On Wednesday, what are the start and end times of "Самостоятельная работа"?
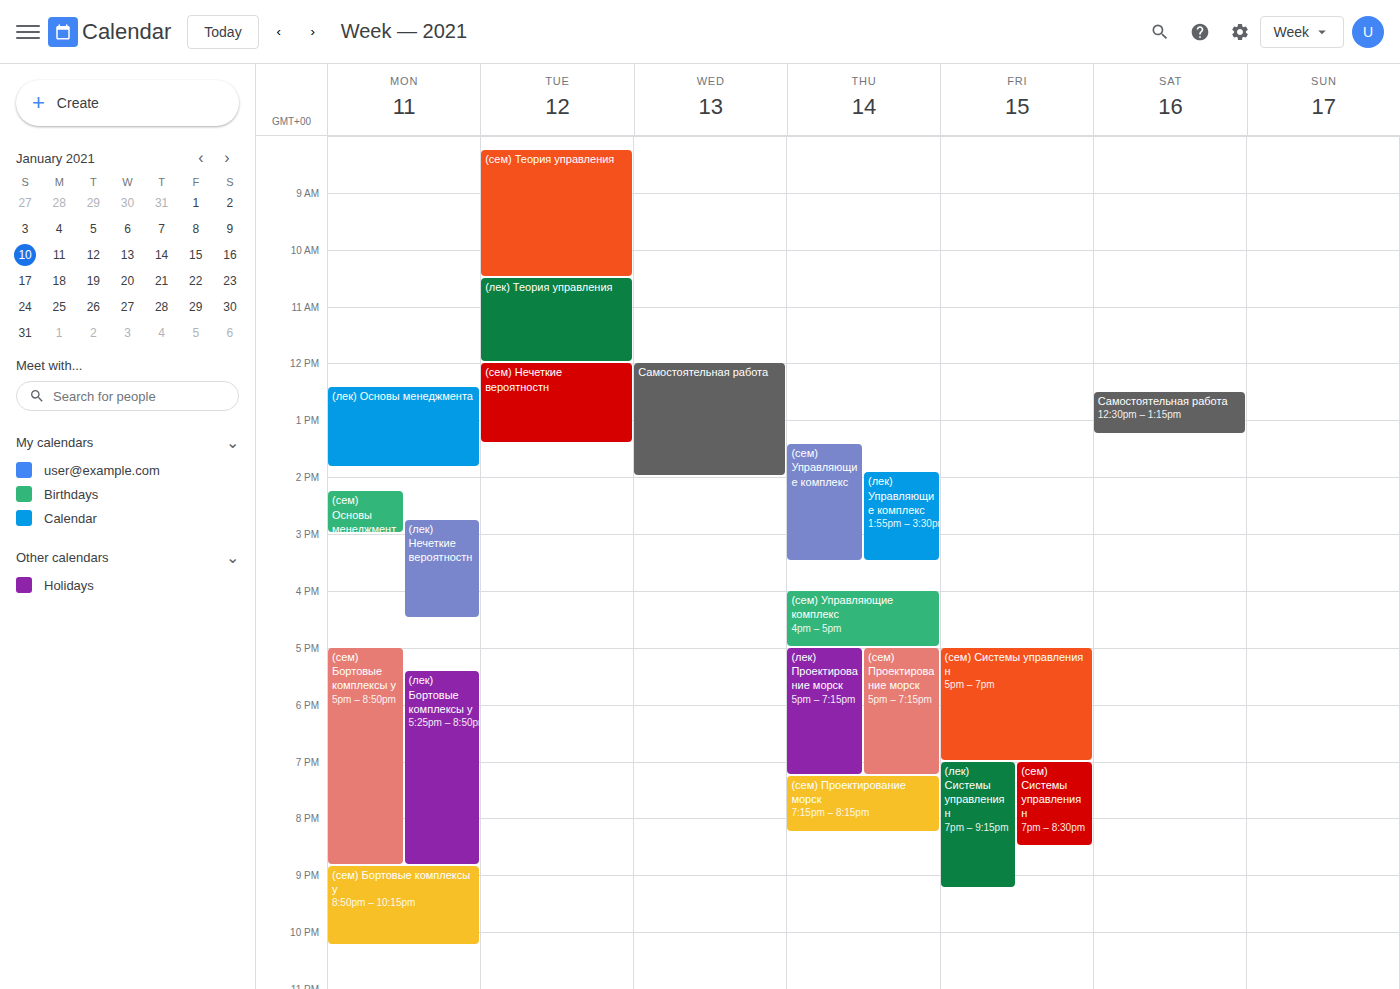
12:00 PM to 2:00 PM